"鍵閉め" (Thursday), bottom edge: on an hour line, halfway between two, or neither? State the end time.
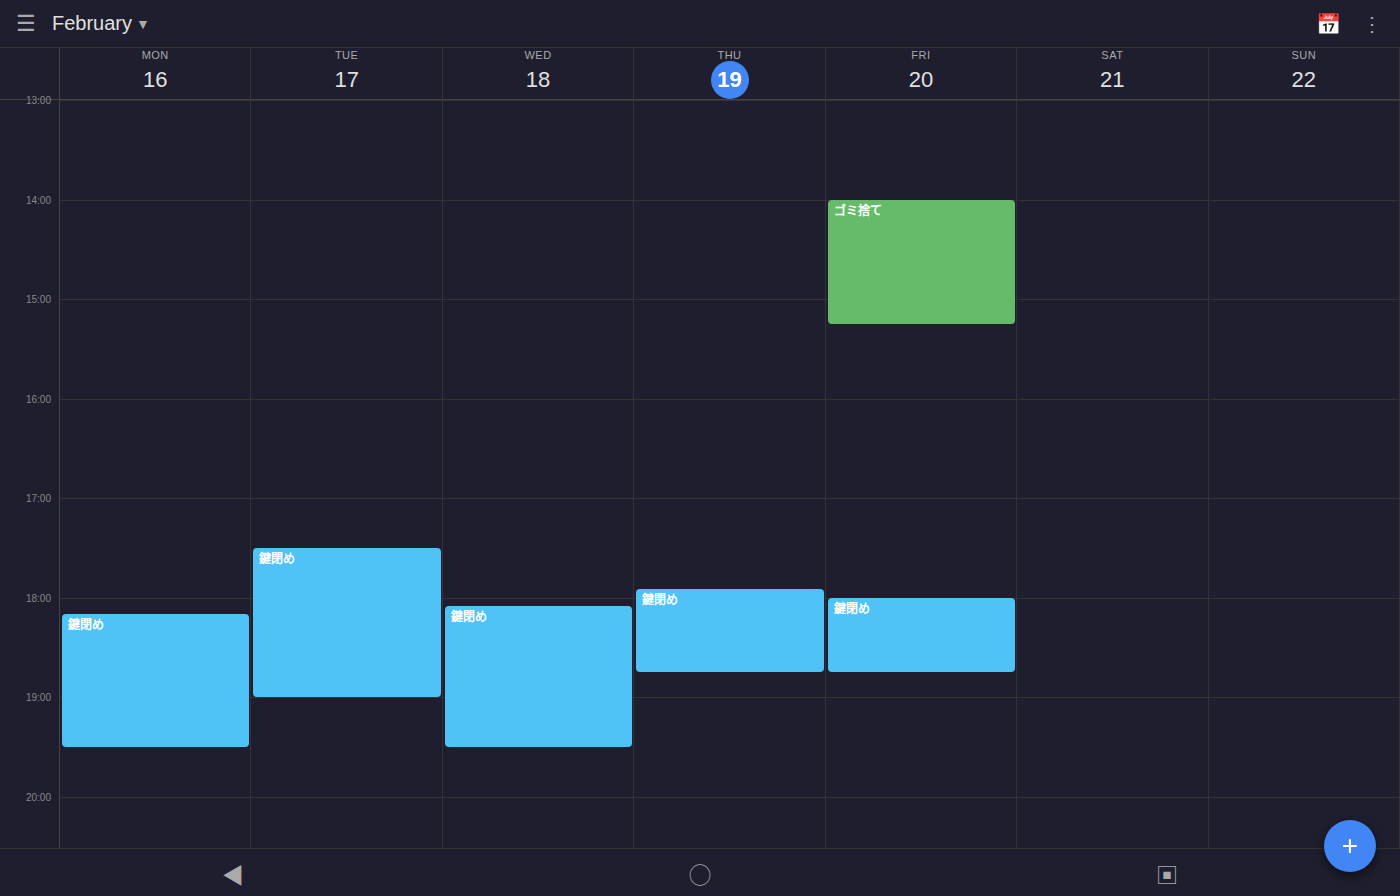
6:45 PM -- neither: three quarters of the way from the 6 PM line to the 7 PM line.